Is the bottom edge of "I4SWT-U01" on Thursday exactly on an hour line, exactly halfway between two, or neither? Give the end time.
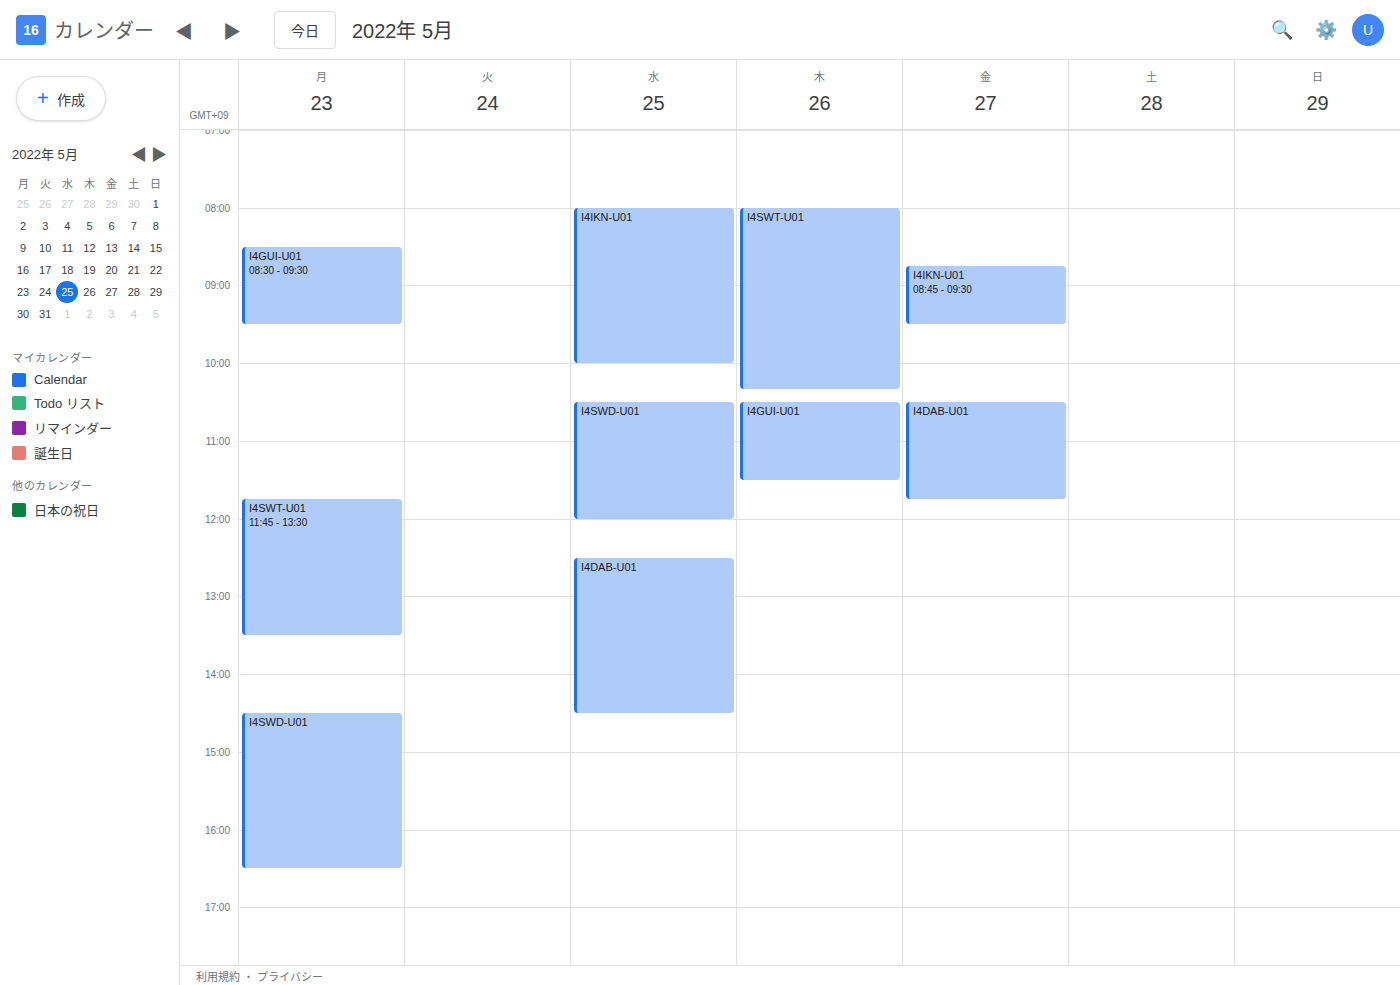
10:20 AM -- neither: 20 minutes below the 10 AM line and 40 minutes above the 11 AM line.